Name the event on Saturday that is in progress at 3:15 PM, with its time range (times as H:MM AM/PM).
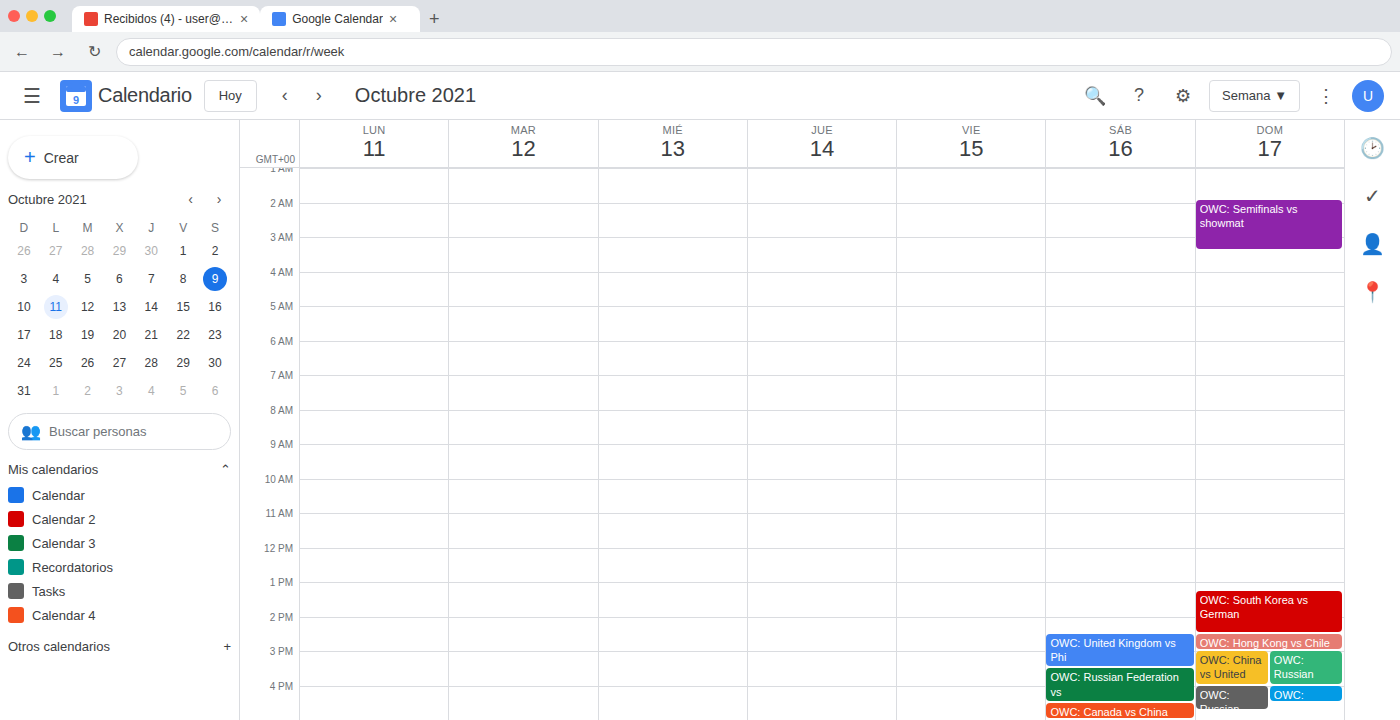
"OWC: United Kingdom vs Phi", 2:30 PM to 3:30 PM